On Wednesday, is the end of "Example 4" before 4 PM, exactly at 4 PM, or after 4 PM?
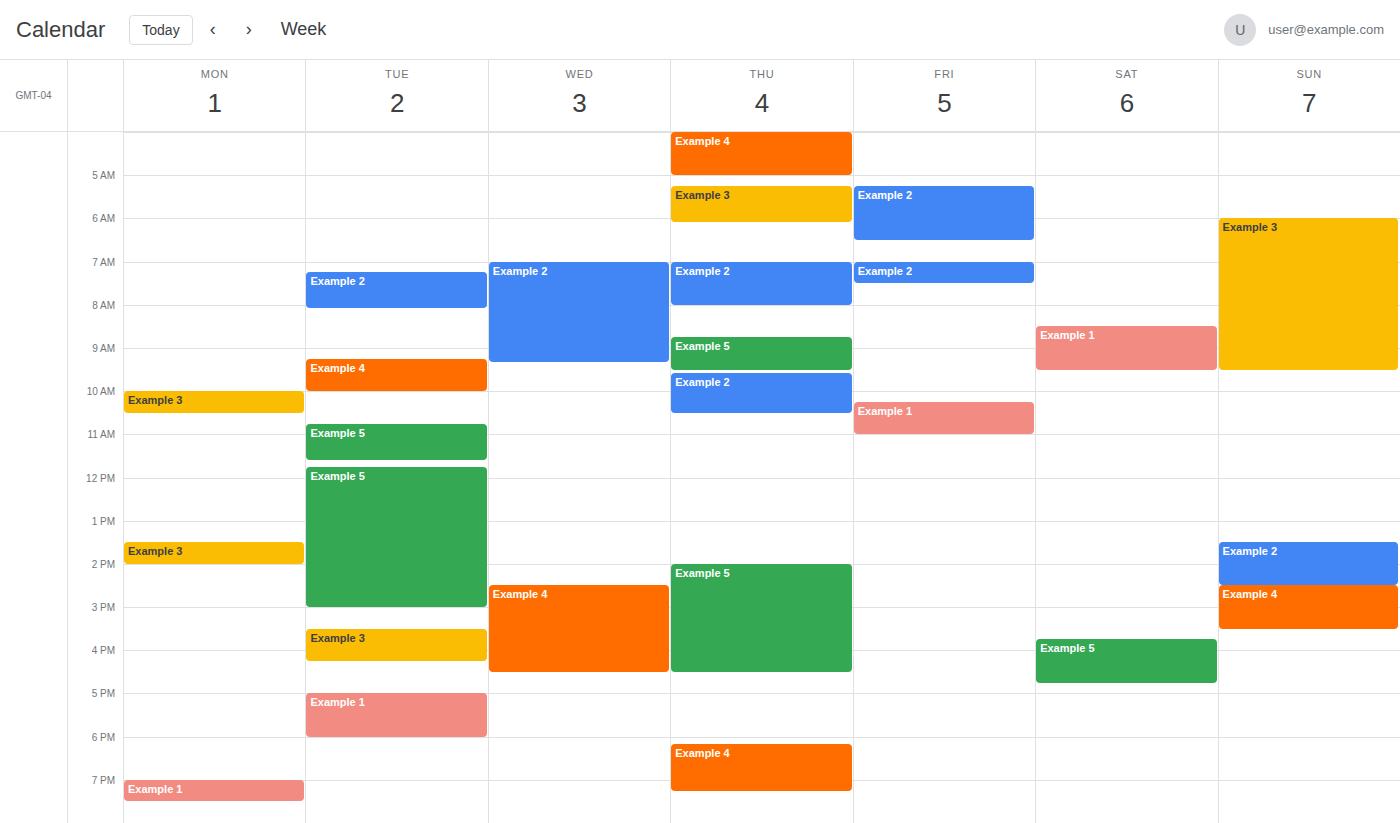
4:30 PM -- after 4 PM, 30 minutes below the 4 PM line.